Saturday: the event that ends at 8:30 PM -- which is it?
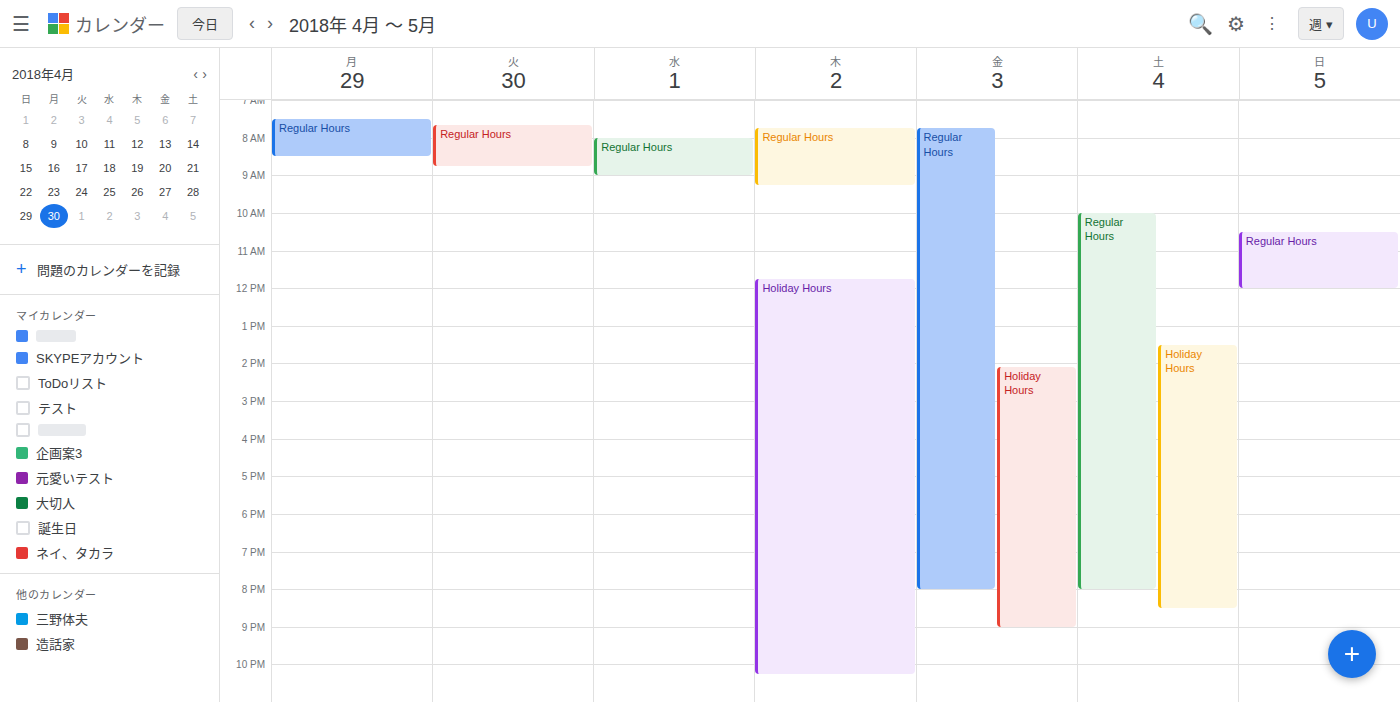
"Holiday Hours"